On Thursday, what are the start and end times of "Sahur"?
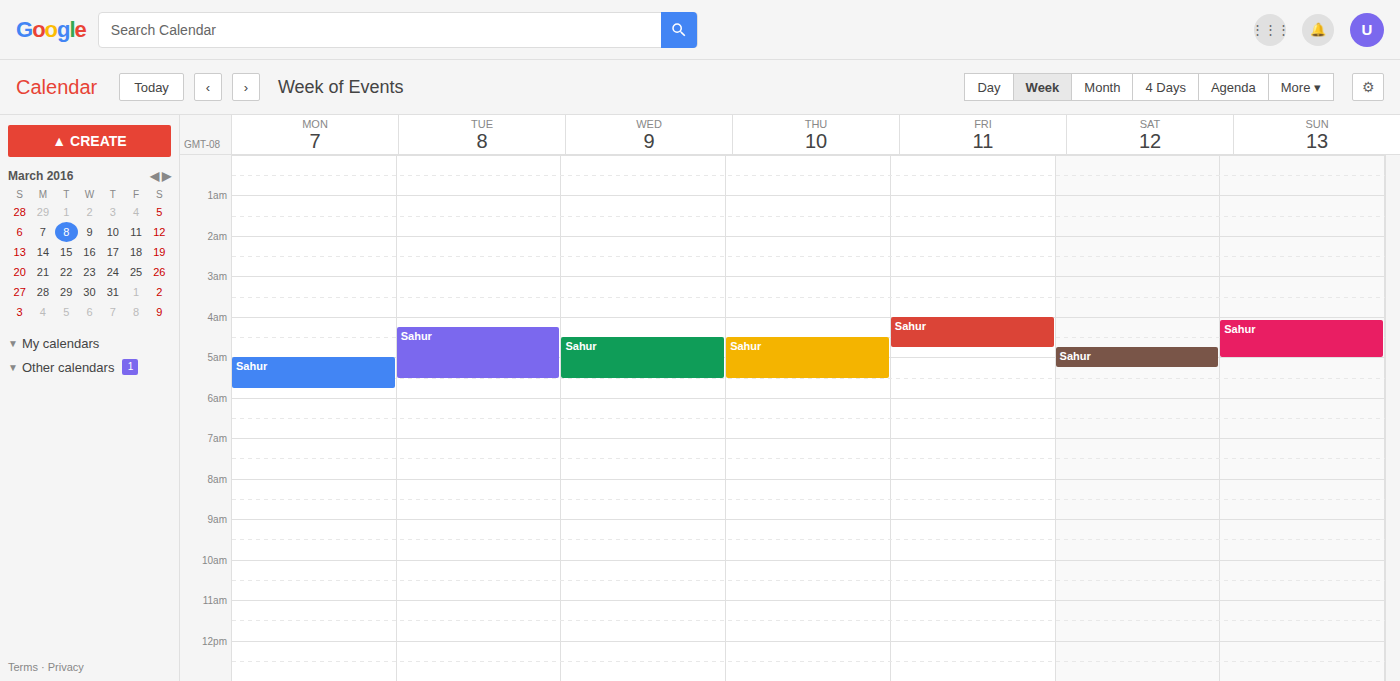
4:30 AM to 5:30 AM